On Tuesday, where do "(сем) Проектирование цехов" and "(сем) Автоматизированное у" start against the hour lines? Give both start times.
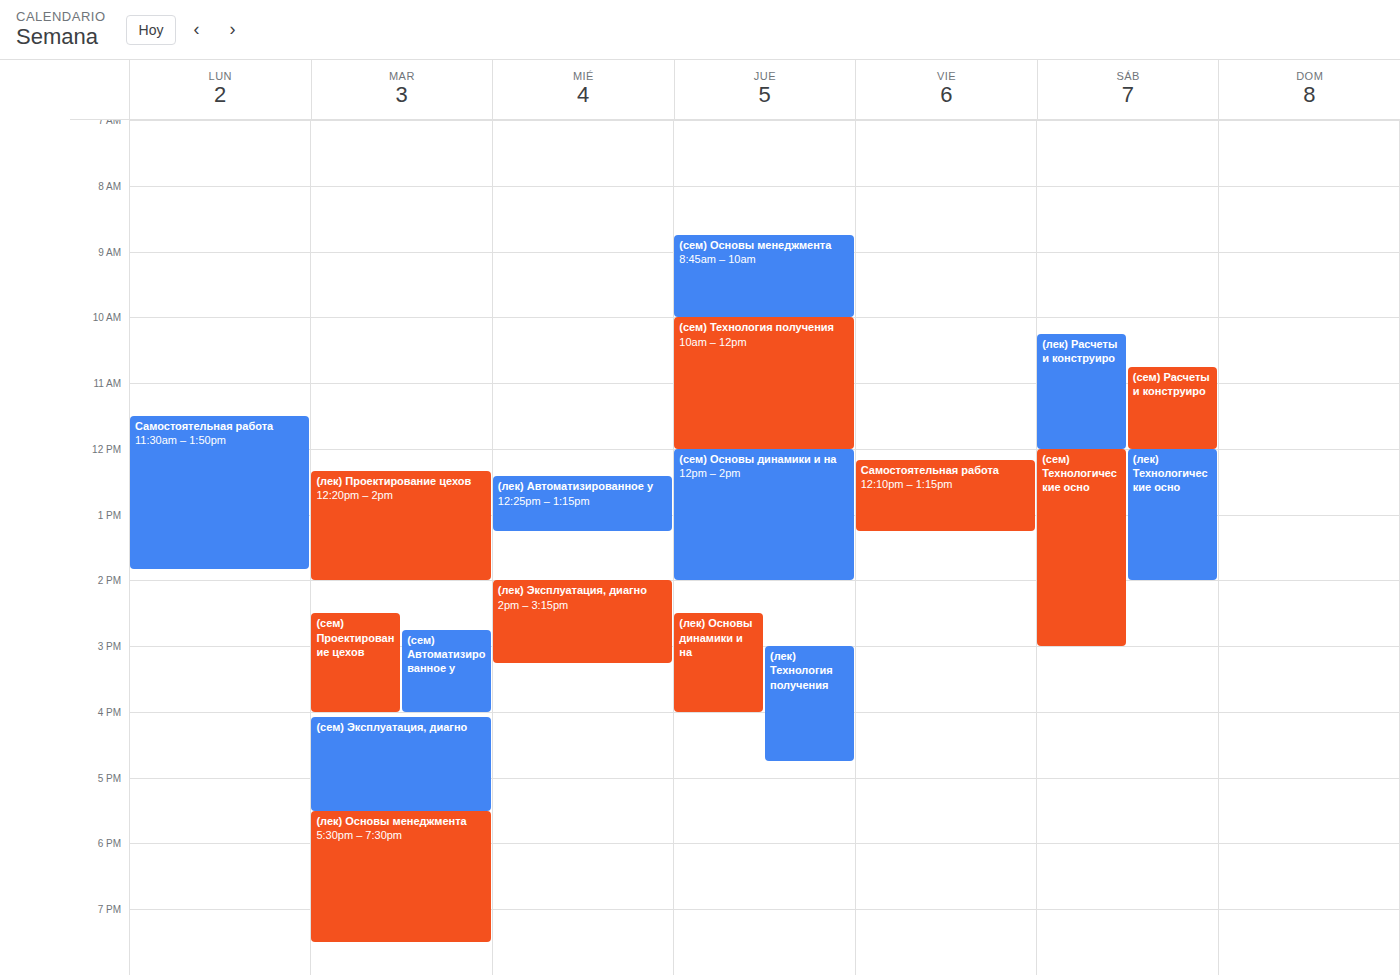
"(сем) Проектирование цехов": 2:30 PM, halfway between the 2 PM and 3 PM lines. "(сем) Автоматизированное у": 2:45 PM, neither: three quarters of the way from the 2 PM line to the 3 PM line.